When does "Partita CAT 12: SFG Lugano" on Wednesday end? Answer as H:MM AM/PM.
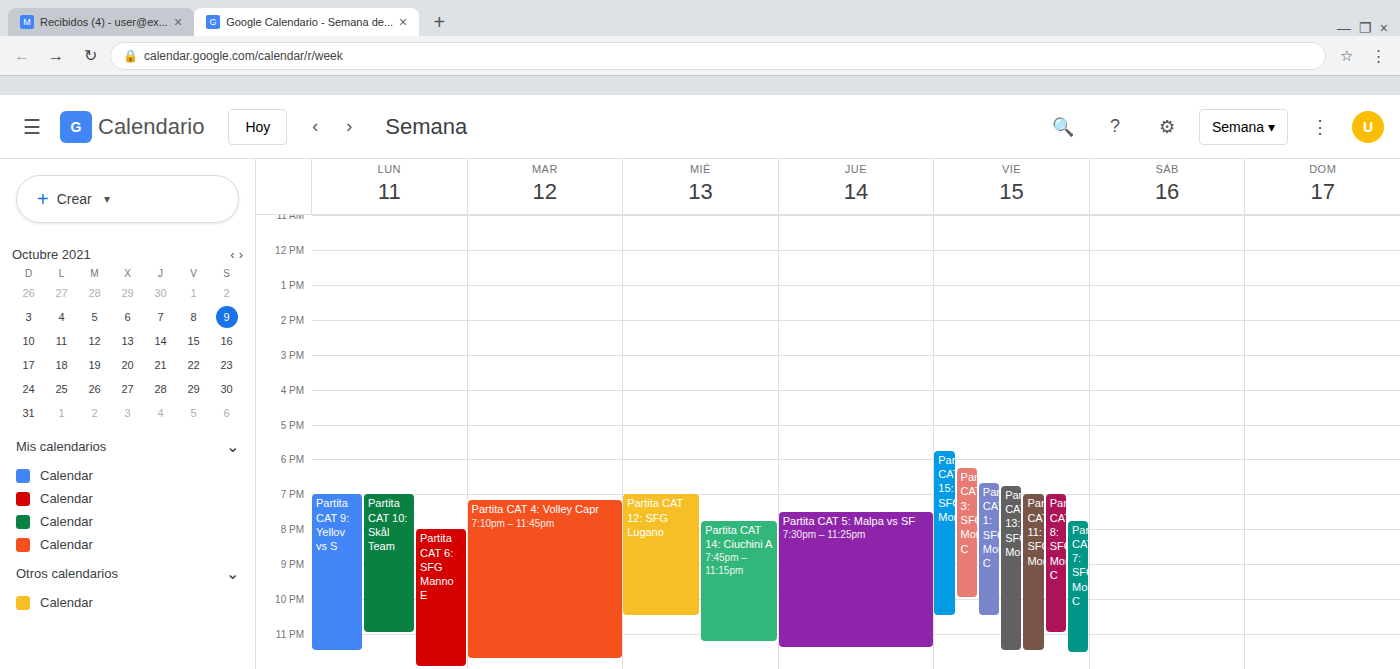
10:30 PM